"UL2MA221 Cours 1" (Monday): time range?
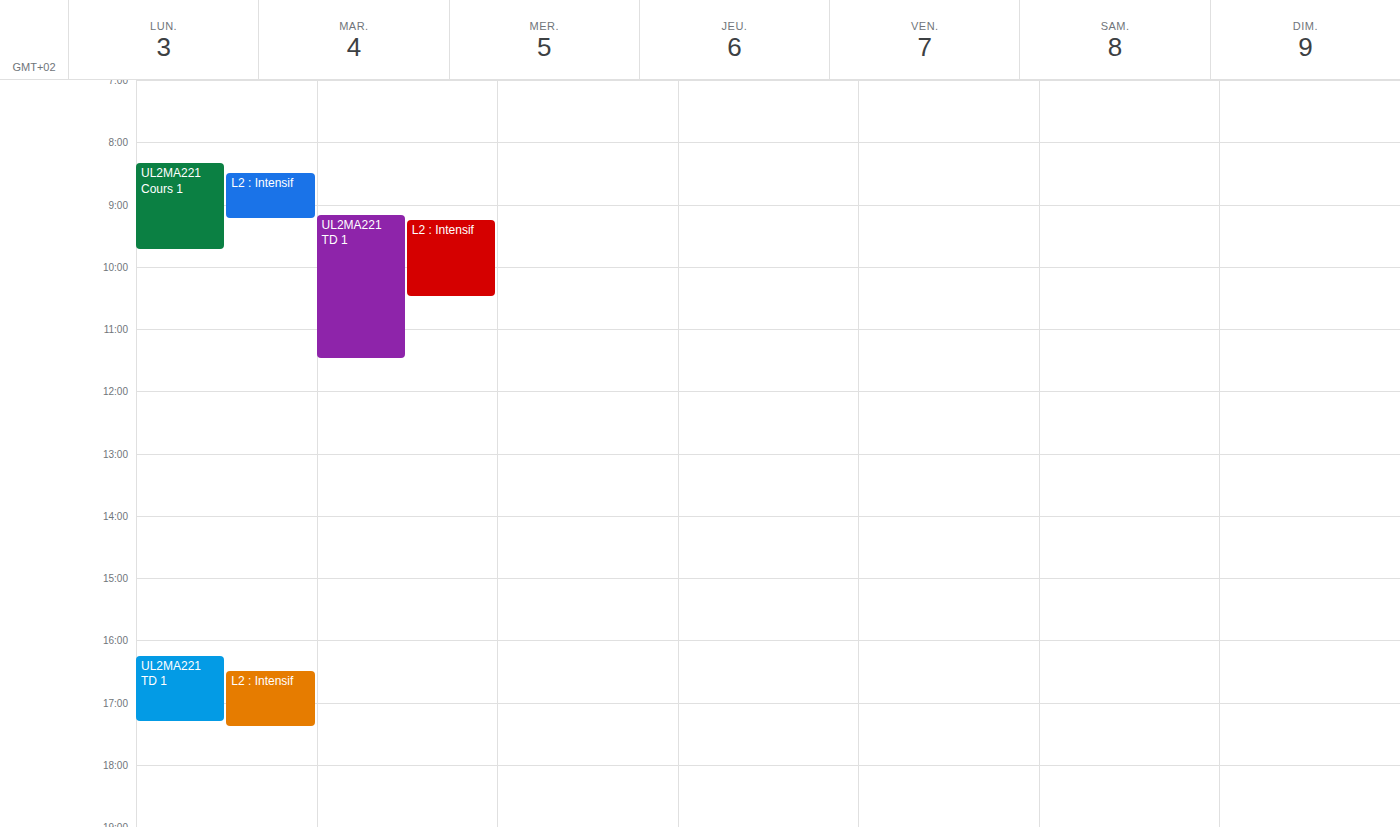
8:20 AM to 9:45 AM